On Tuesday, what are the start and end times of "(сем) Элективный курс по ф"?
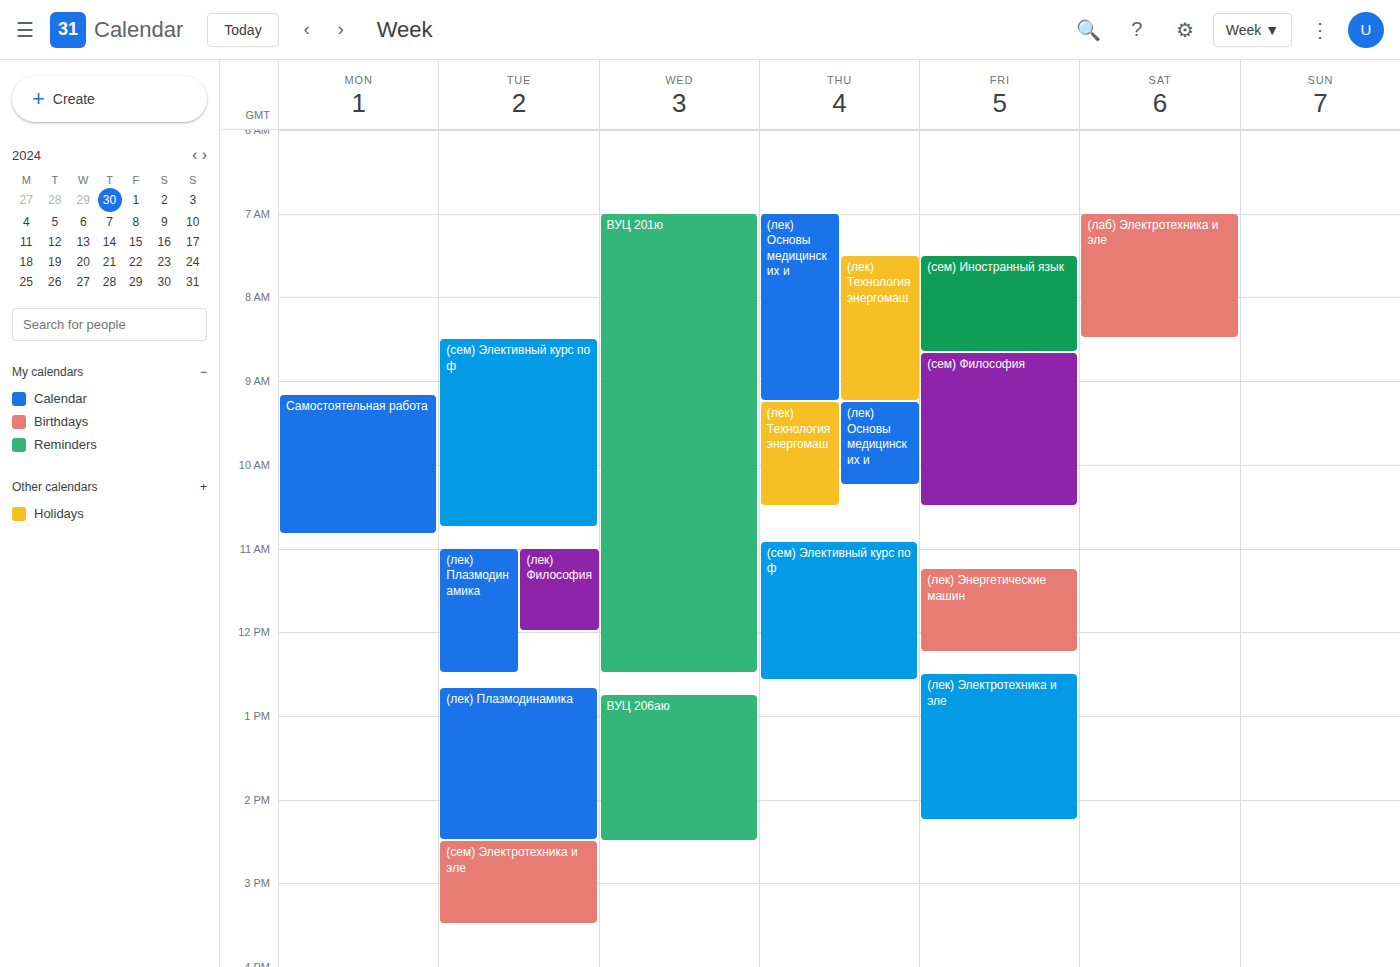
8:30 AM to 10:45 AM